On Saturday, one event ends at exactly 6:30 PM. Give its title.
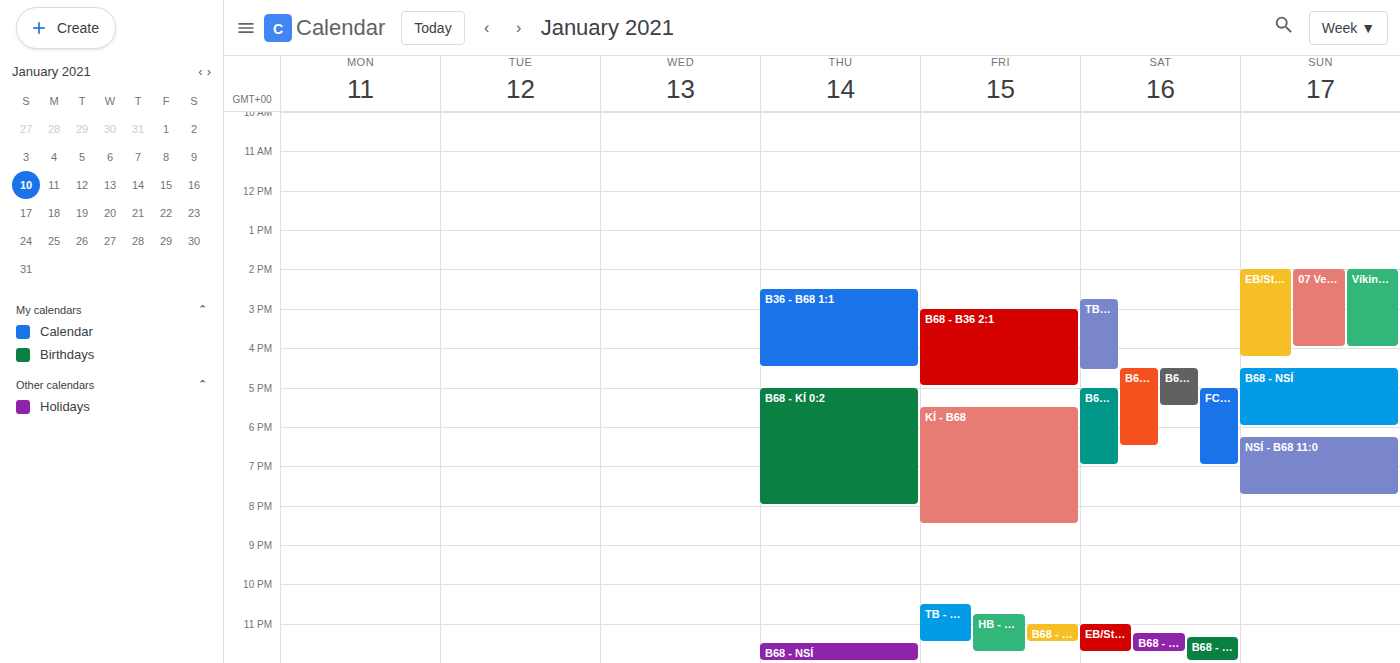
"B68 - EB/Streymur"